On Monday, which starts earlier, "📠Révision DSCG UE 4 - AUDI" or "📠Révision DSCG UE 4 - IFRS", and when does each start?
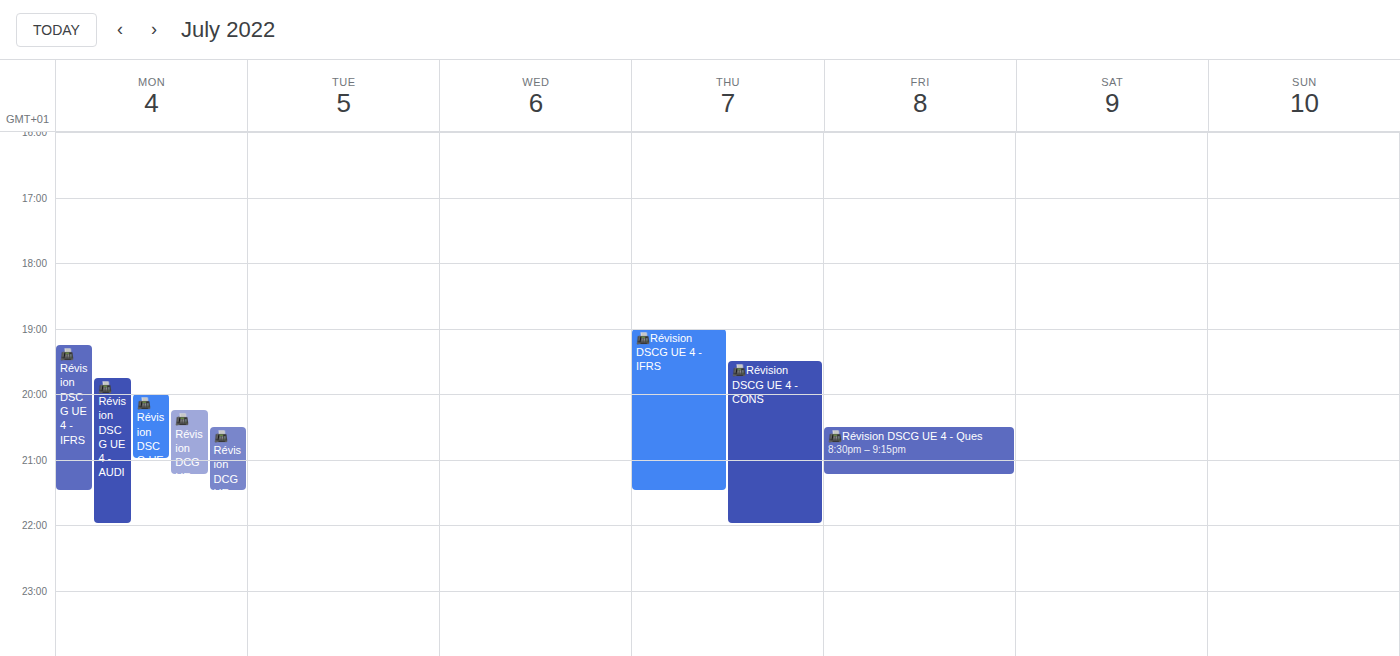
"📠Révision DSCG UE 4 - IFRS" 7:15 PM; "📠Révision DSCG UE 4 - AUDI" 7:45 PM.